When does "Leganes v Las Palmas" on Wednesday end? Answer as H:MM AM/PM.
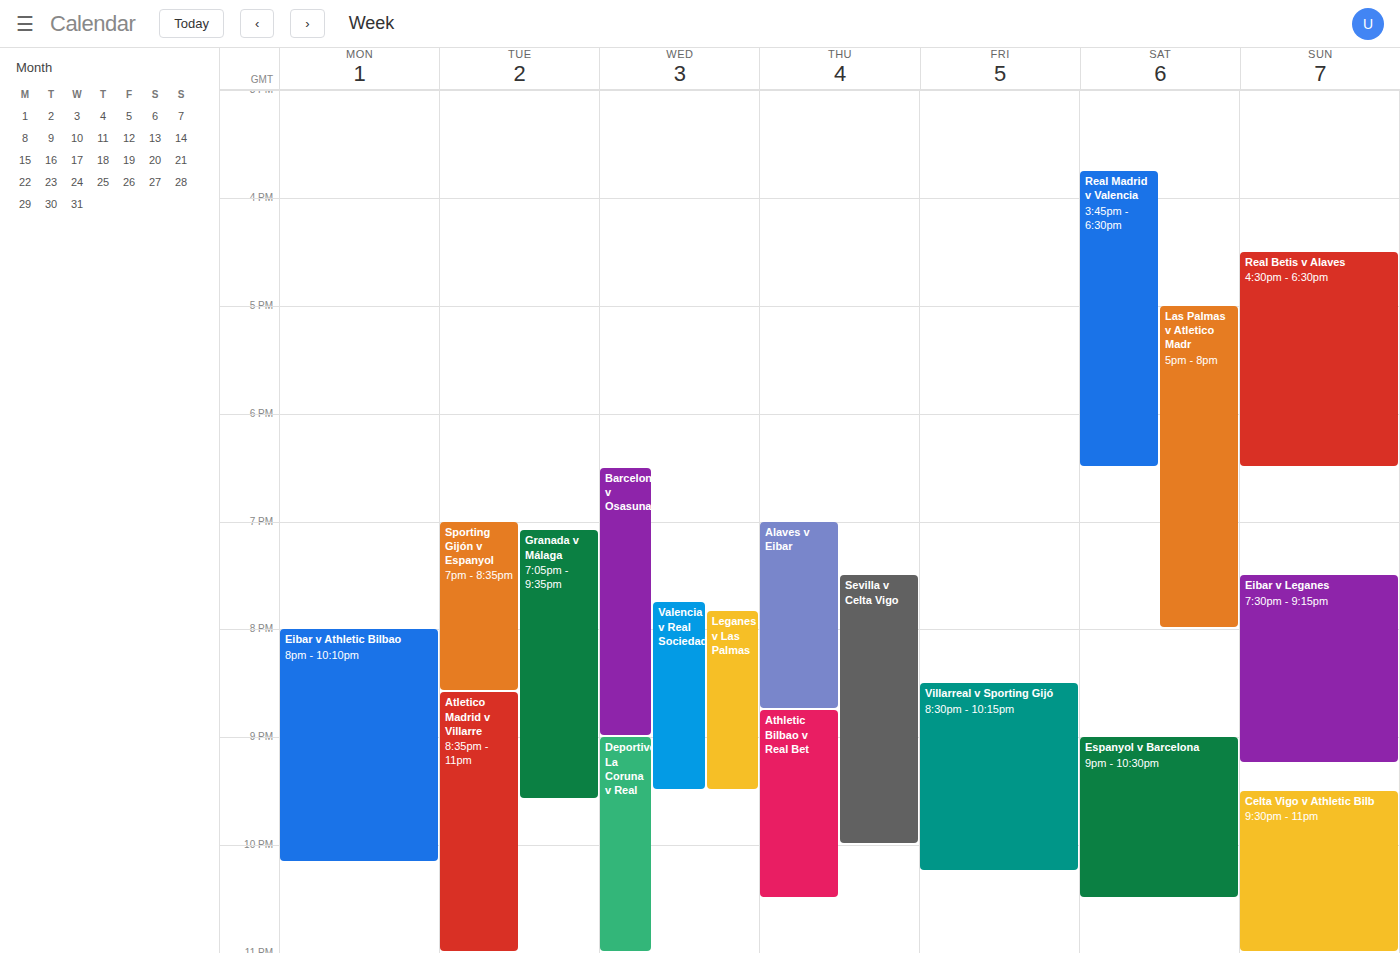
9:30 PM